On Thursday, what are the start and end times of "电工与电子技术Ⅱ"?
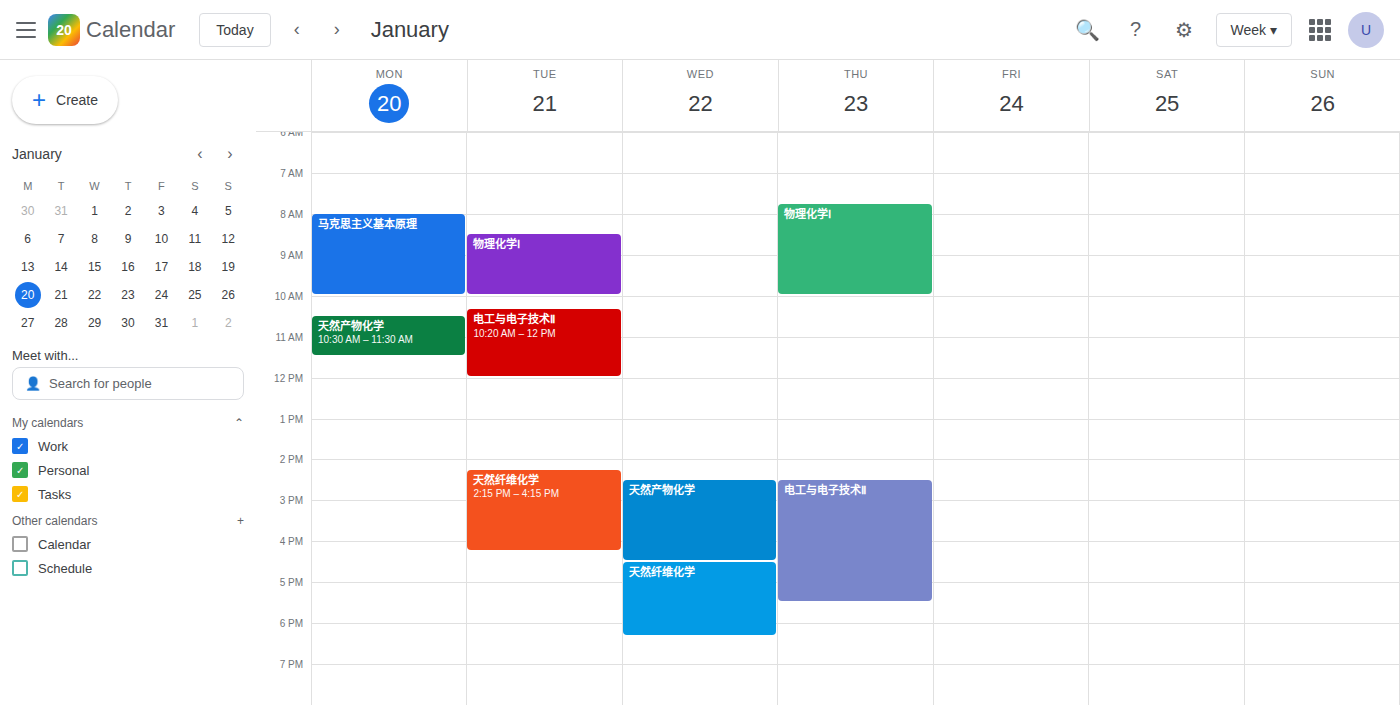
2:30 PM to 5:30 PM